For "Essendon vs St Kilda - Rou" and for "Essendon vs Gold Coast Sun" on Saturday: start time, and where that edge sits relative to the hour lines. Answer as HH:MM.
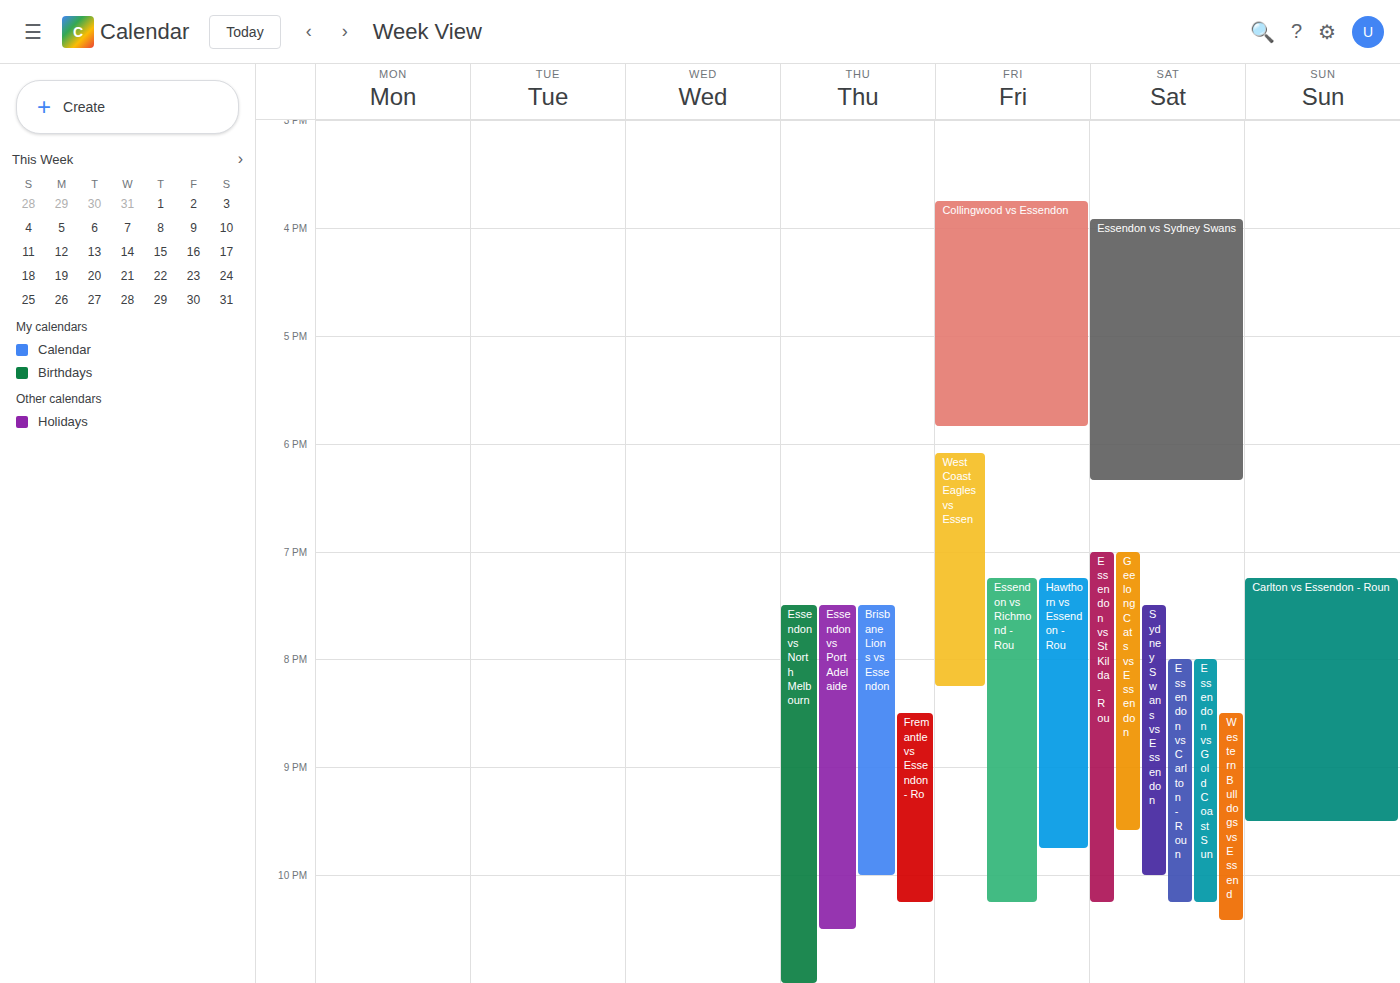
"Essendon vs St Kilda - Rou": 19:00, exactly on the 19:00 line. "Essendon vs Gold Coast Sun": 20:00, exactly on the 20:00 line.